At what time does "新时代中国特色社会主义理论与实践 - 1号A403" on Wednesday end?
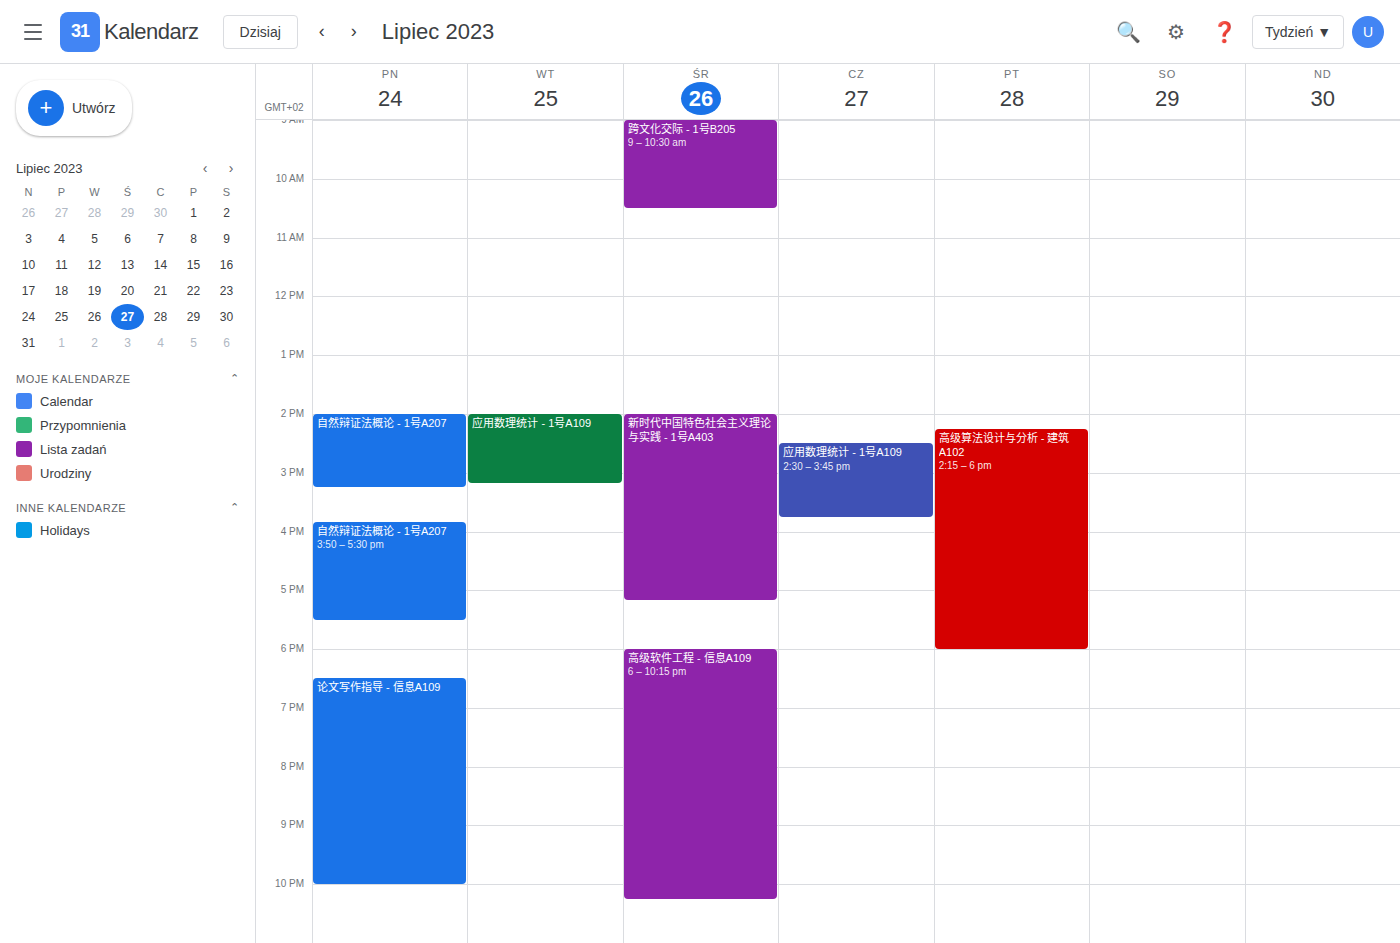
5:10 PM